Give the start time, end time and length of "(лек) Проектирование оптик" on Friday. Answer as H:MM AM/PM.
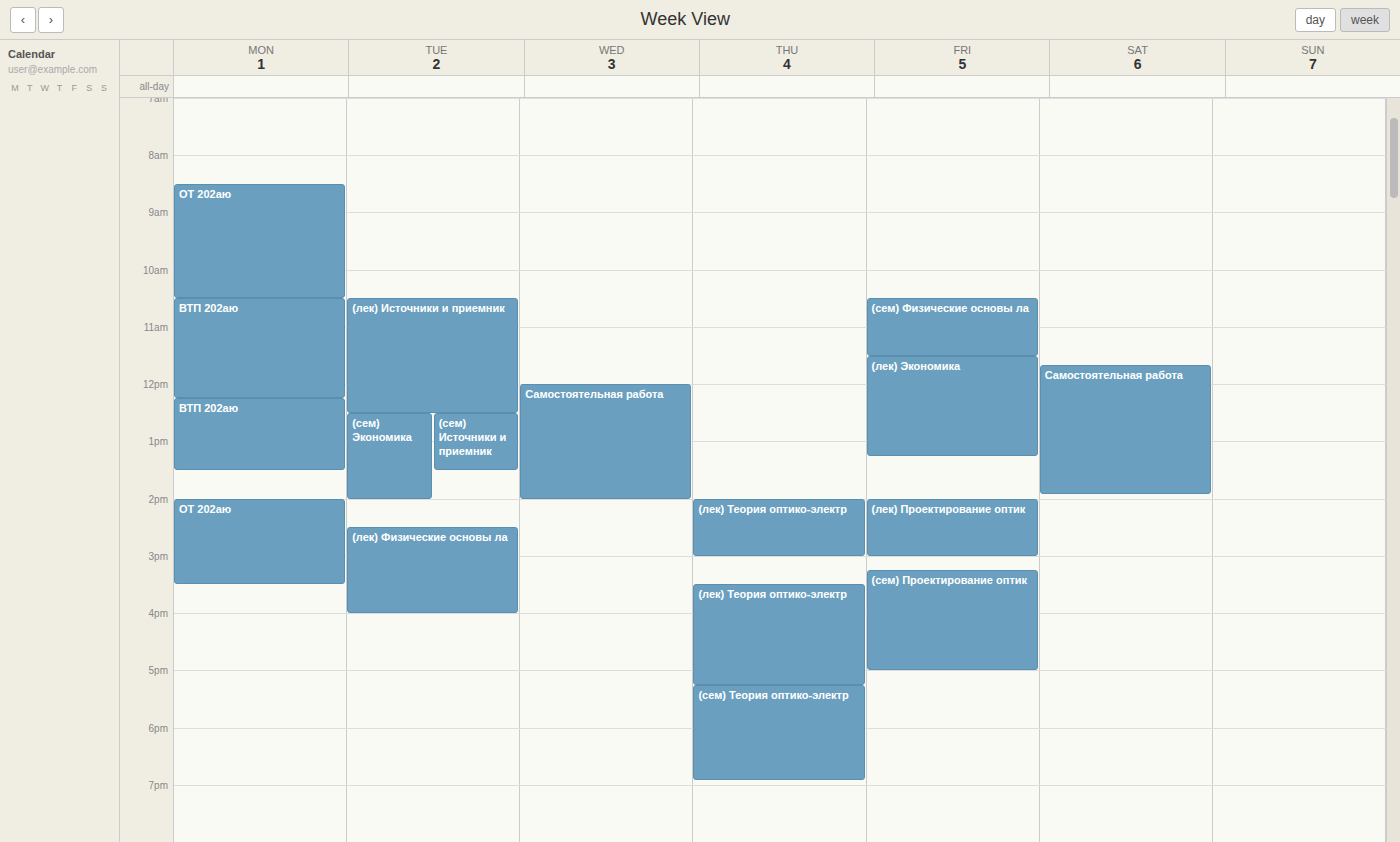
2:00 PM to 3:00 PM, 1 hour